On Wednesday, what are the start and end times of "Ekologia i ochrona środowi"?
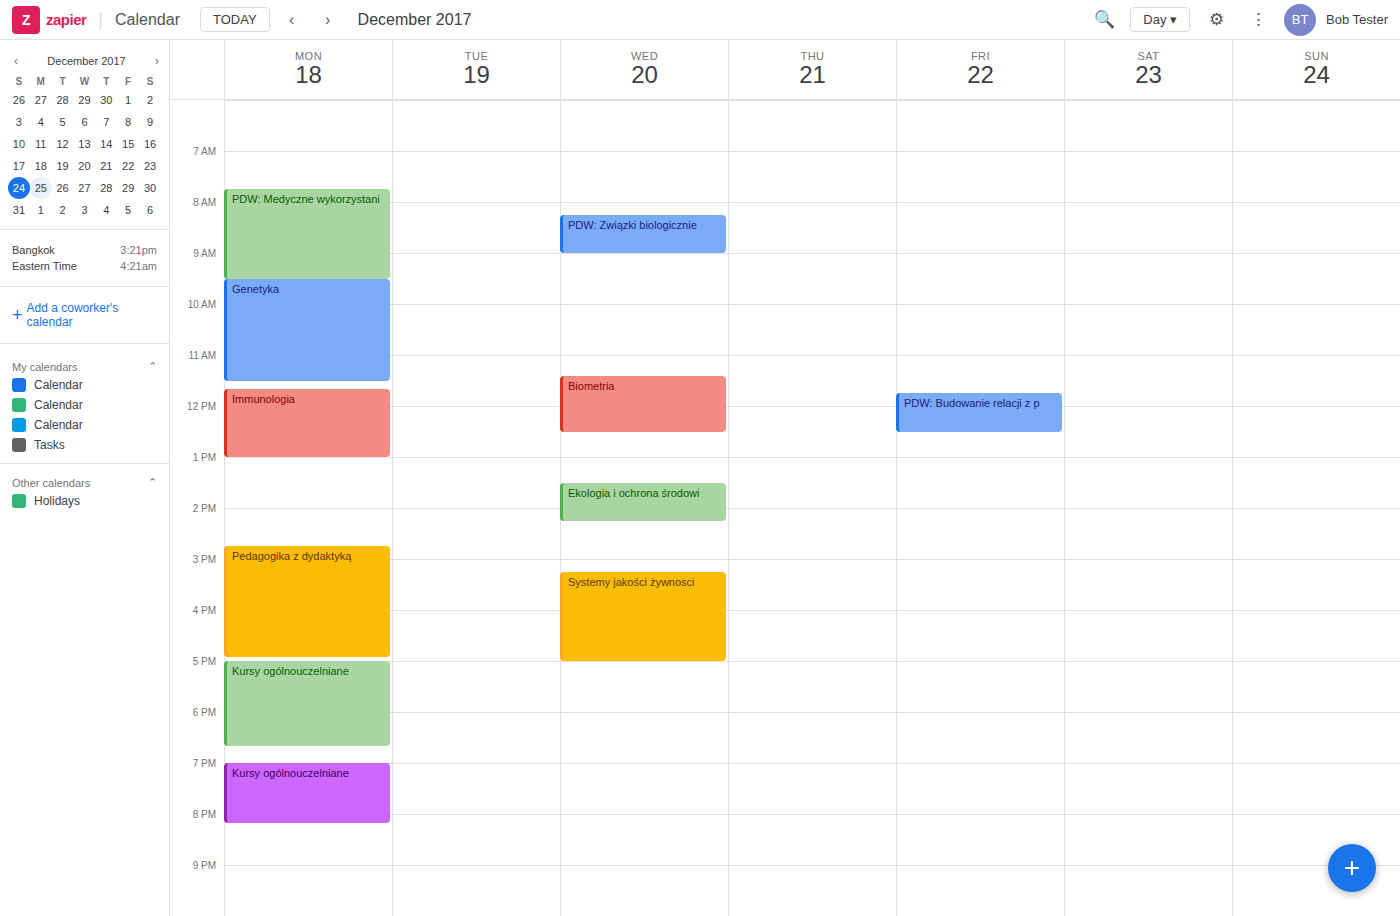
1:30 PM to 2:15 PM